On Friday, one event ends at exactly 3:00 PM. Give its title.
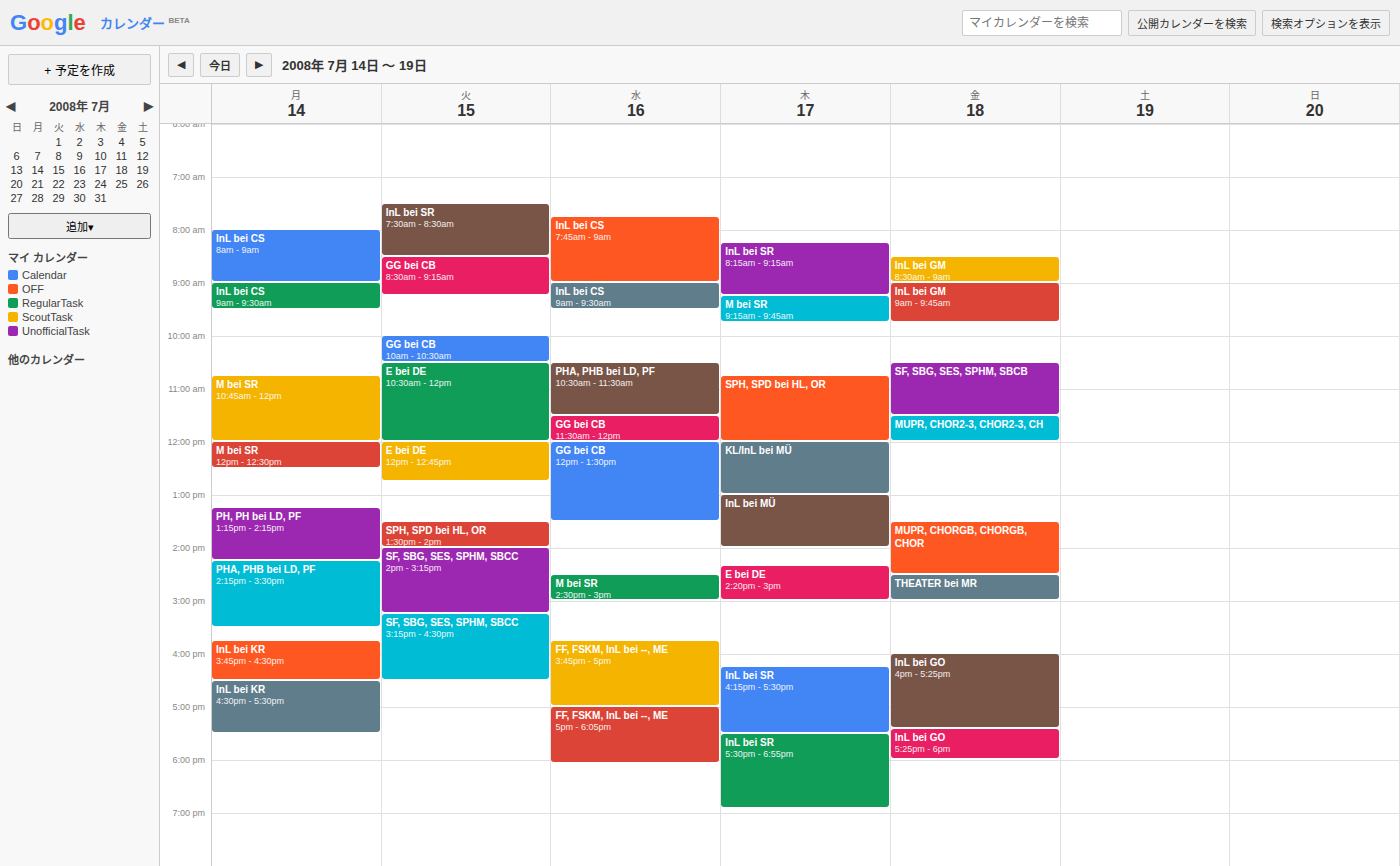
"THEATER bei MR"